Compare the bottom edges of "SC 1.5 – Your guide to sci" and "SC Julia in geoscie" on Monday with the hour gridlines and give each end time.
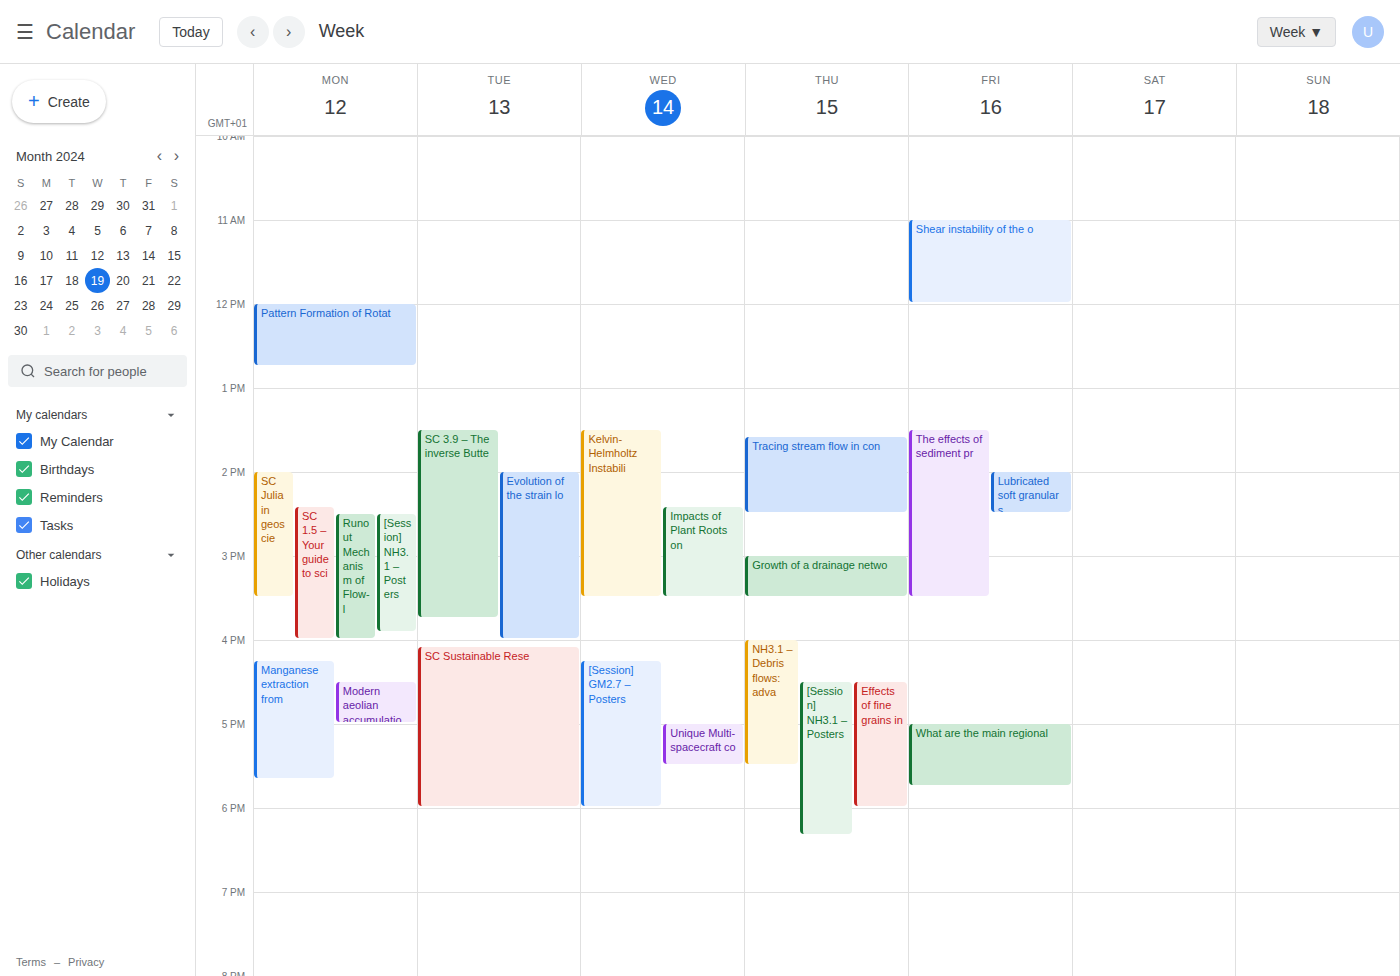
"SC 1.5 – Your guide to sci": 16:00, exactly on the 16:00 line. "SC Julia in geoscie": 15:30, halfway between the 15:00 and 16:00 lines.